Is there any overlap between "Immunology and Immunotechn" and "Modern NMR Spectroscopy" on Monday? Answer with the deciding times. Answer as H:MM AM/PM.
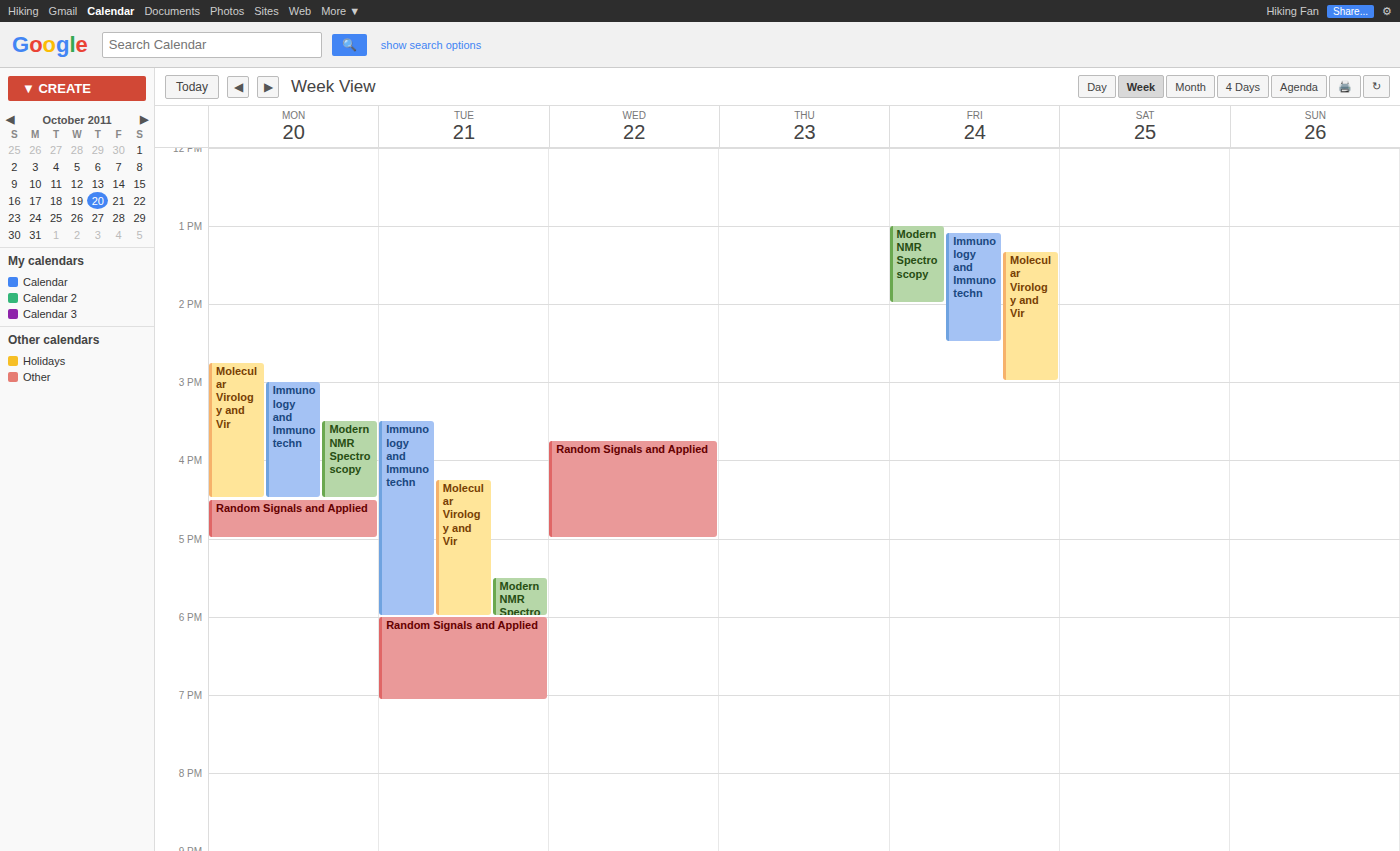
"Modern NMR Spectroscopy" starts at 3:30 PM, before "Immunology and Immunotechn" ends at 4:30 PM -- they overlap.